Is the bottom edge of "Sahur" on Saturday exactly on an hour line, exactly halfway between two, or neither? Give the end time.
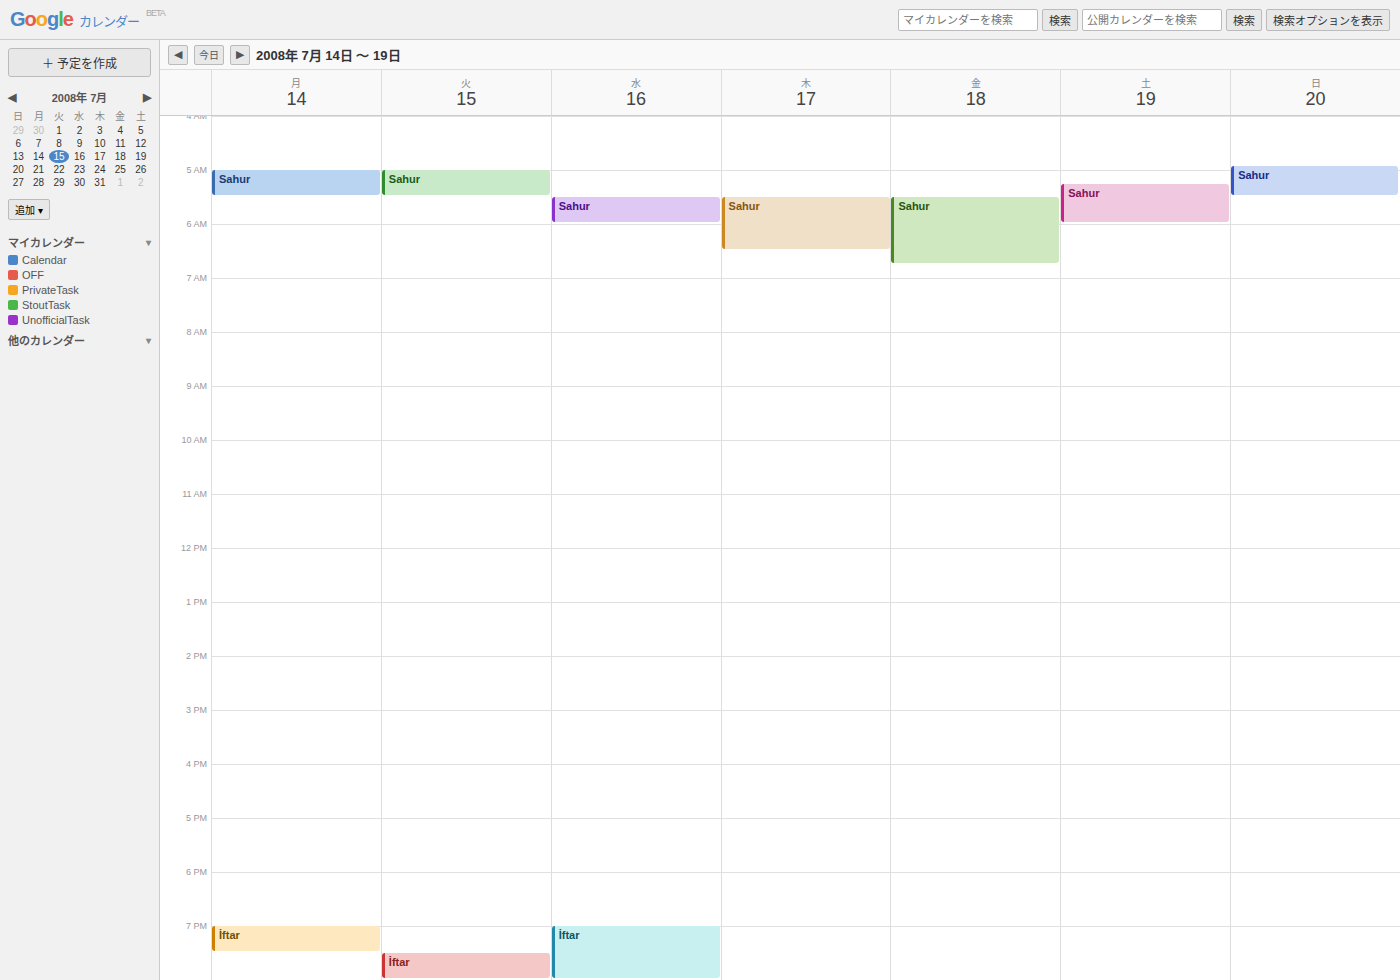
6:00 AM -- exactly on the 6 AM line.